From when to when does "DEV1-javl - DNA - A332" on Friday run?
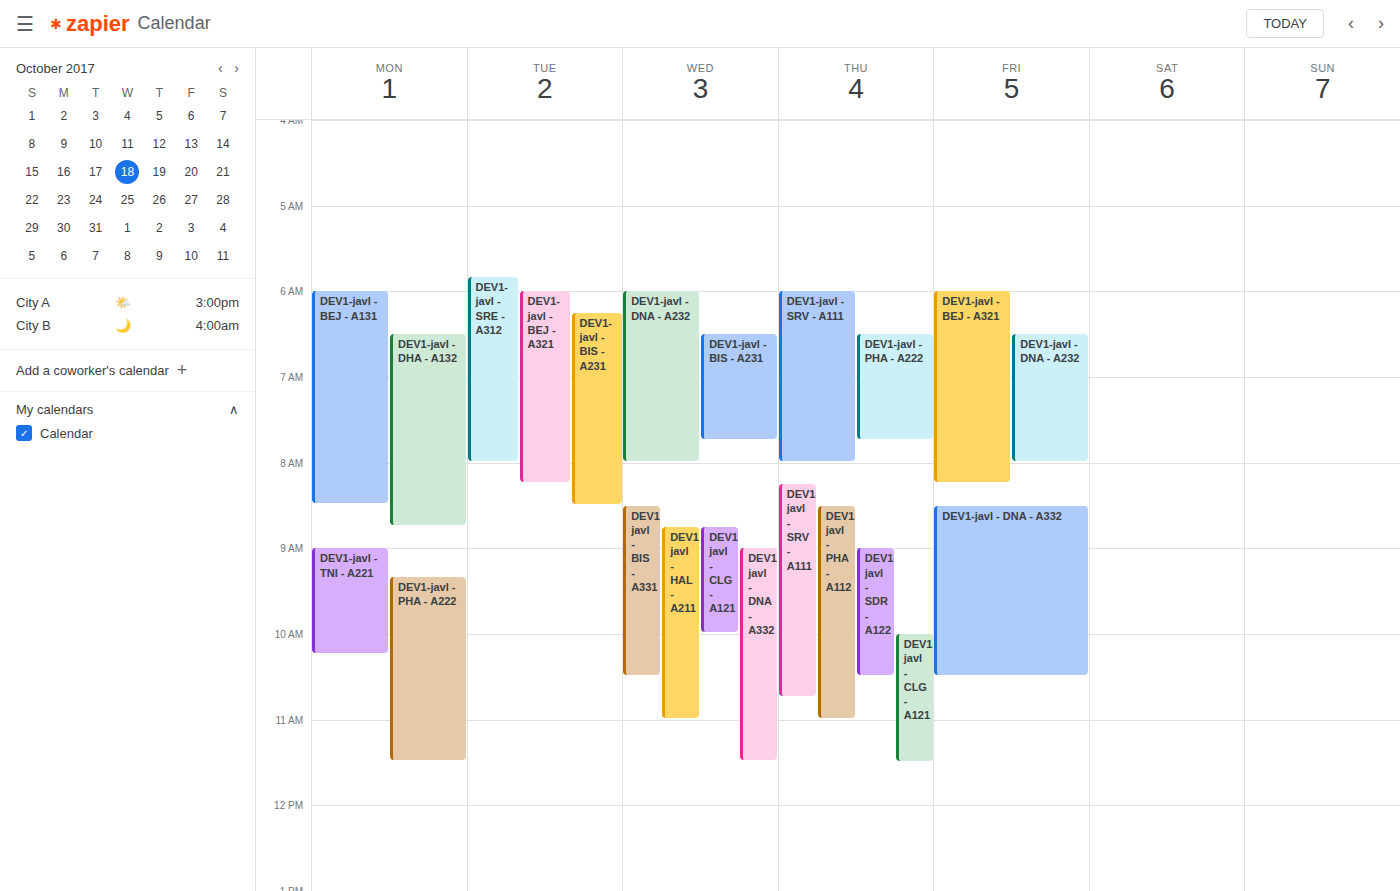
08:30 to 10:30